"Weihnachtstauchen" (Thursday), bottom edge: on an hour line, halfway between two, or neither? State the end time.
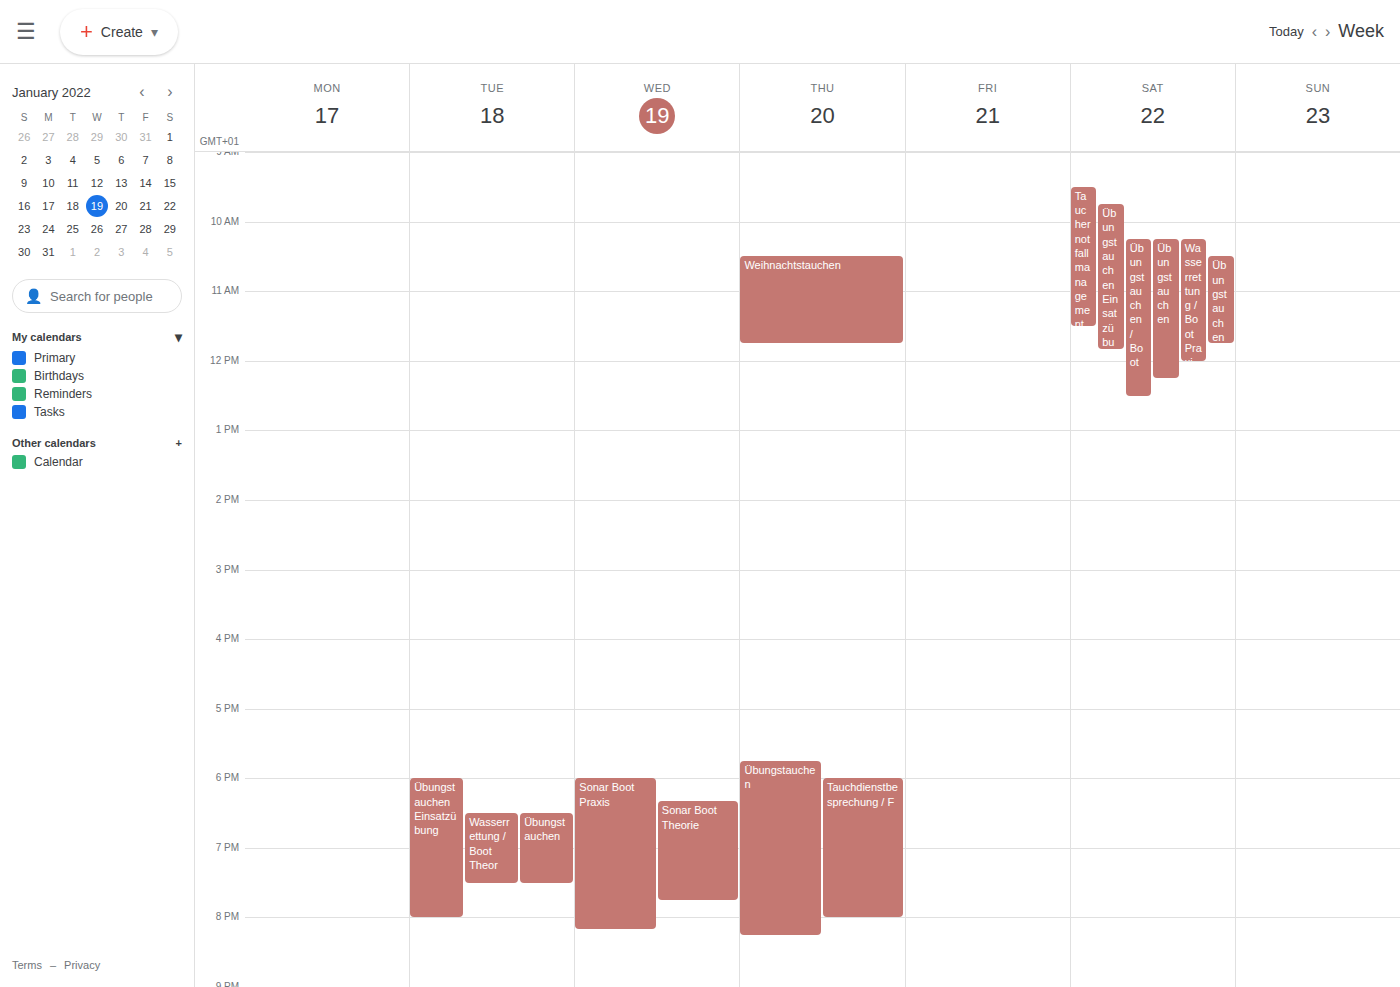
11:45 -- neither: three quarters of the way from the 11:00 line to the 12:00 line.